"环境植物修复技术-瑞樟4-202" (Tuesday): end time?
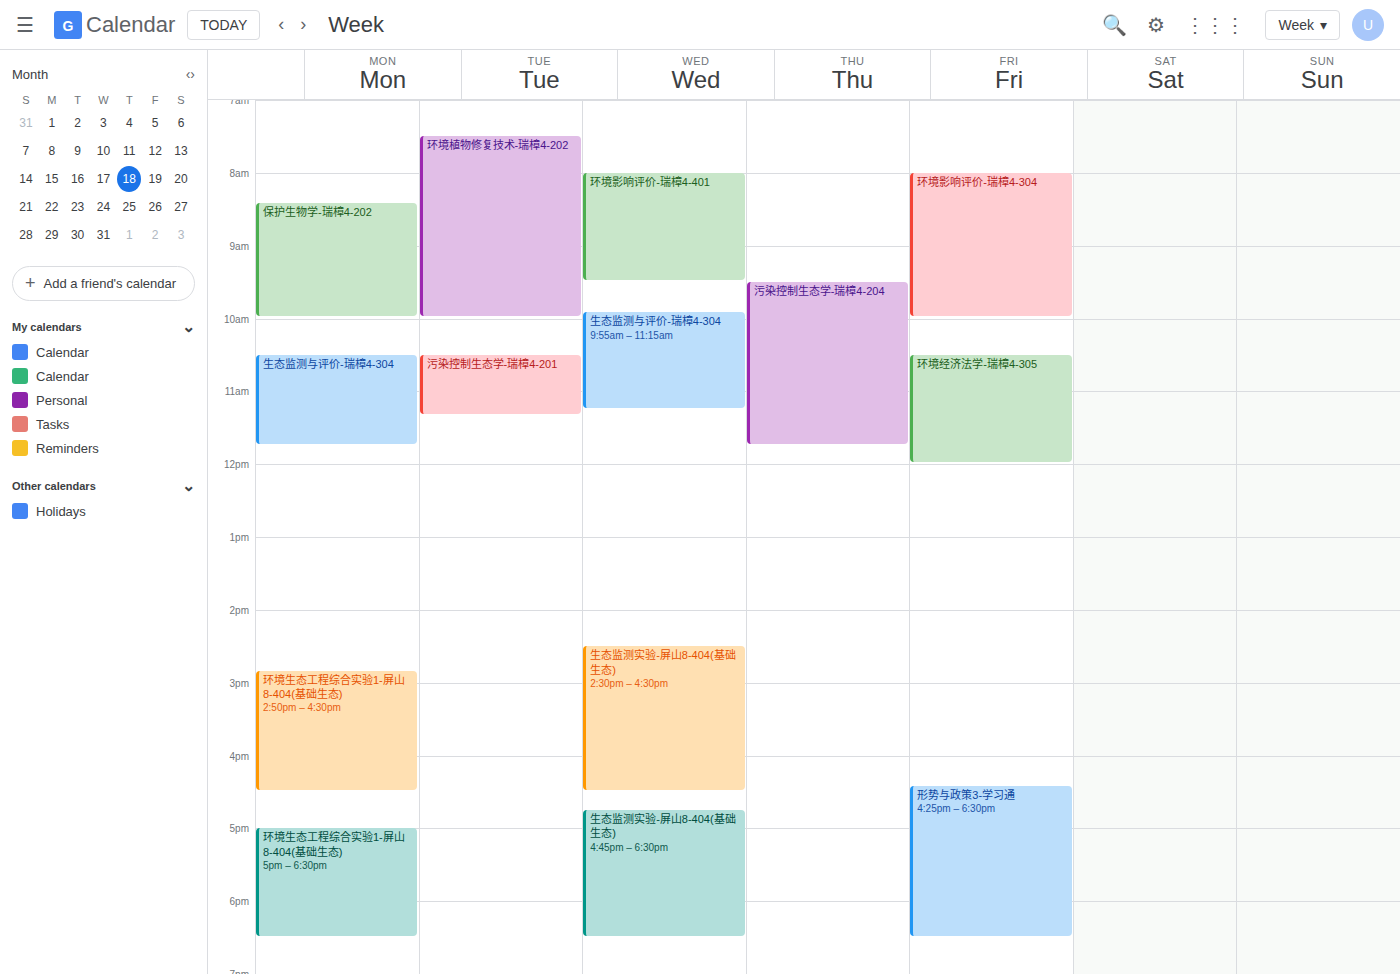
10:00 AM